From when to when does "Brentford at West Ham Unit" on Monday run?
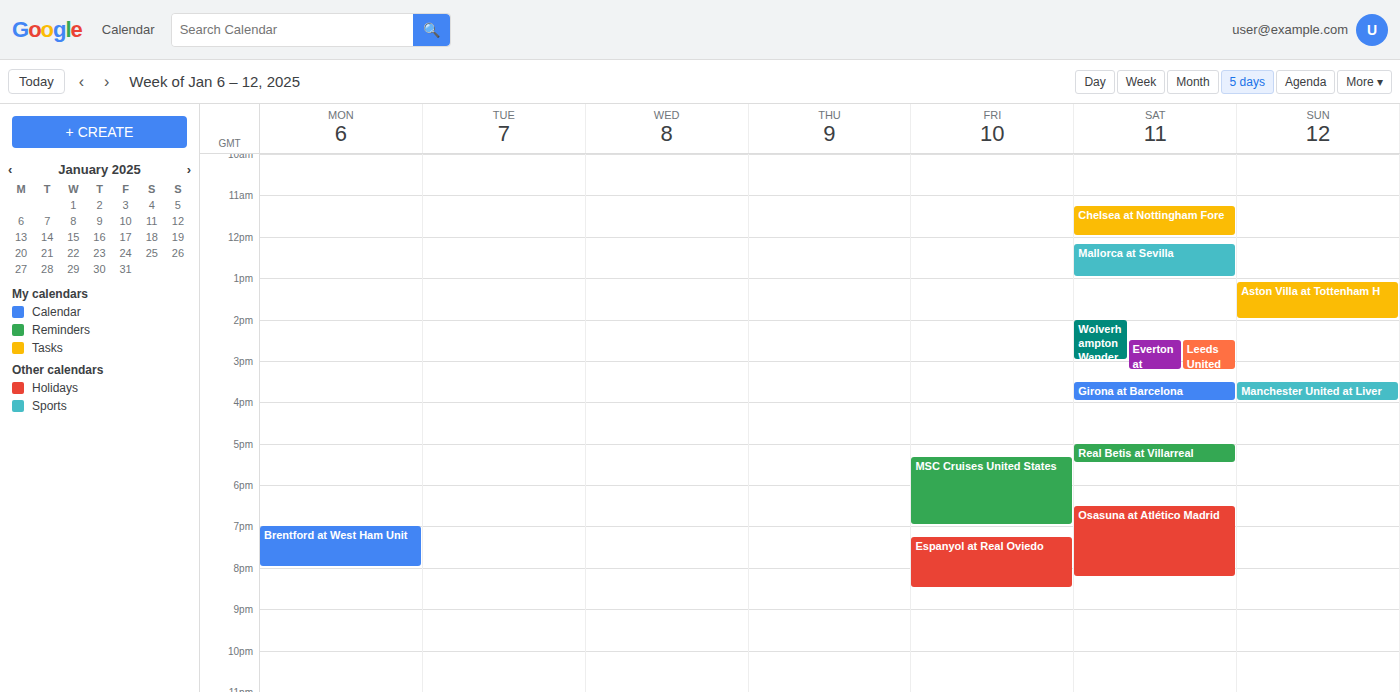
7:00 PM to 8:00 PM